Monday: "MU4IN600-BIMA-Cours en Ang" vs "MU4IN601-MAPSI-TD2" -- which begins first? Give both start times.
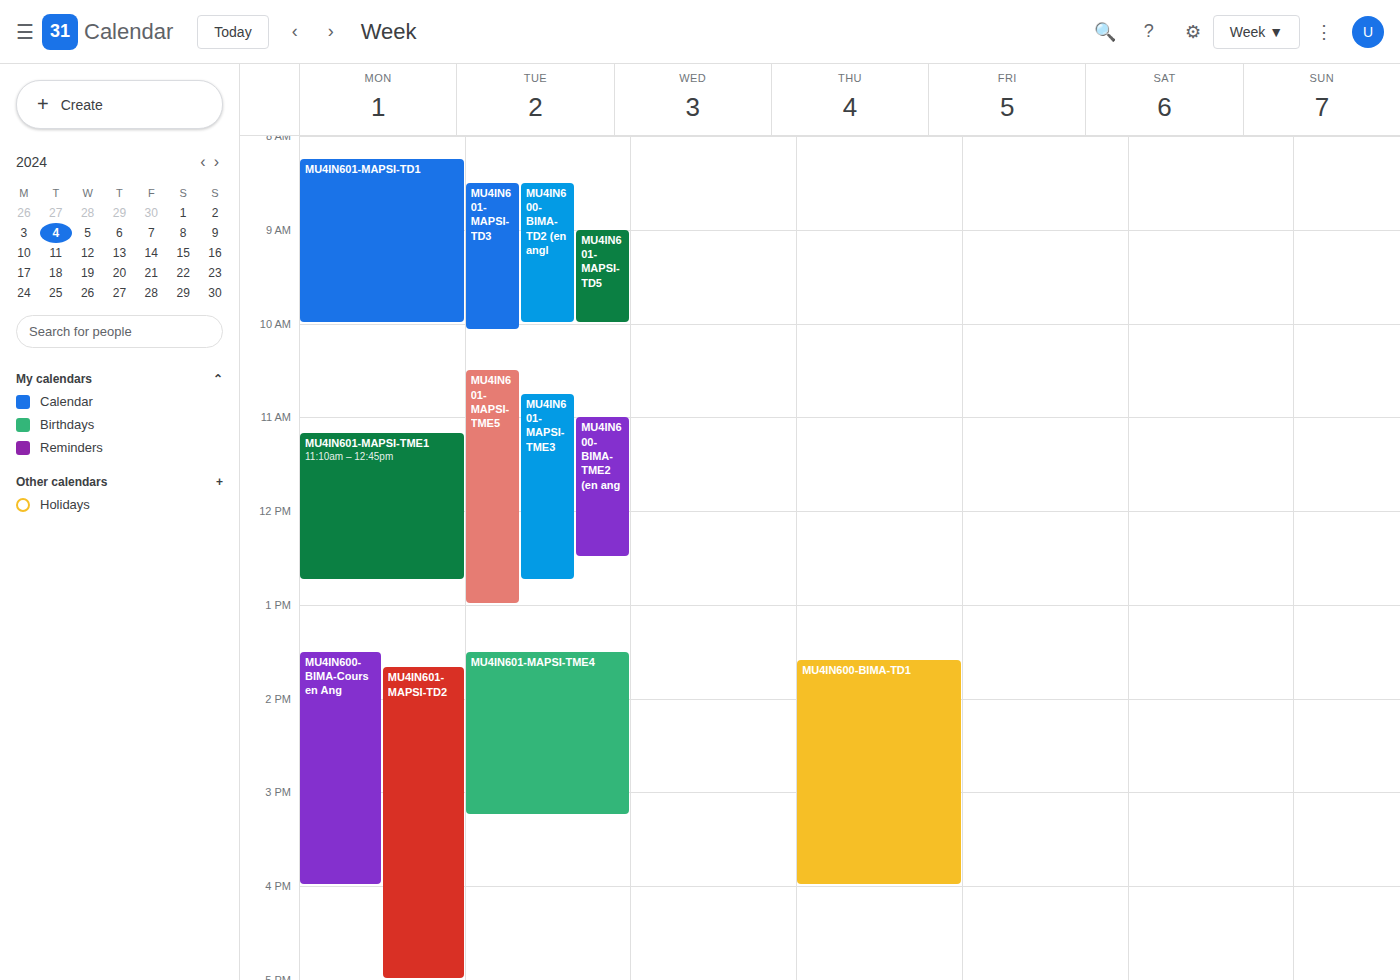
"MU4IN600-BIMA-Cours en Ang" 1:30 PM; "MU4IN601-MAPSI-TD2" 1:40 PM.